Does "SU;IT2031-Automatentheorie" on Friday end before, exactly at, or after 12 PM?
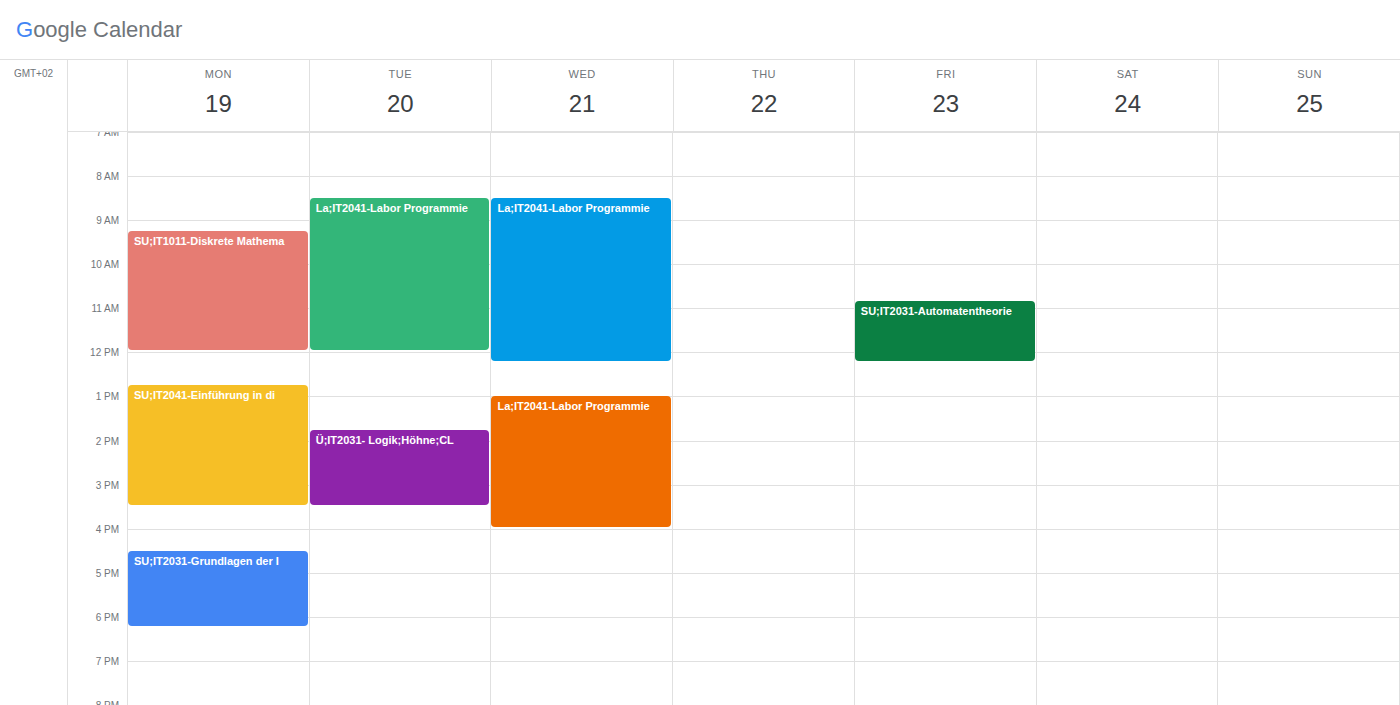
12:15 PM -- after 12 PM, 15 minutes below the 12 PM line.